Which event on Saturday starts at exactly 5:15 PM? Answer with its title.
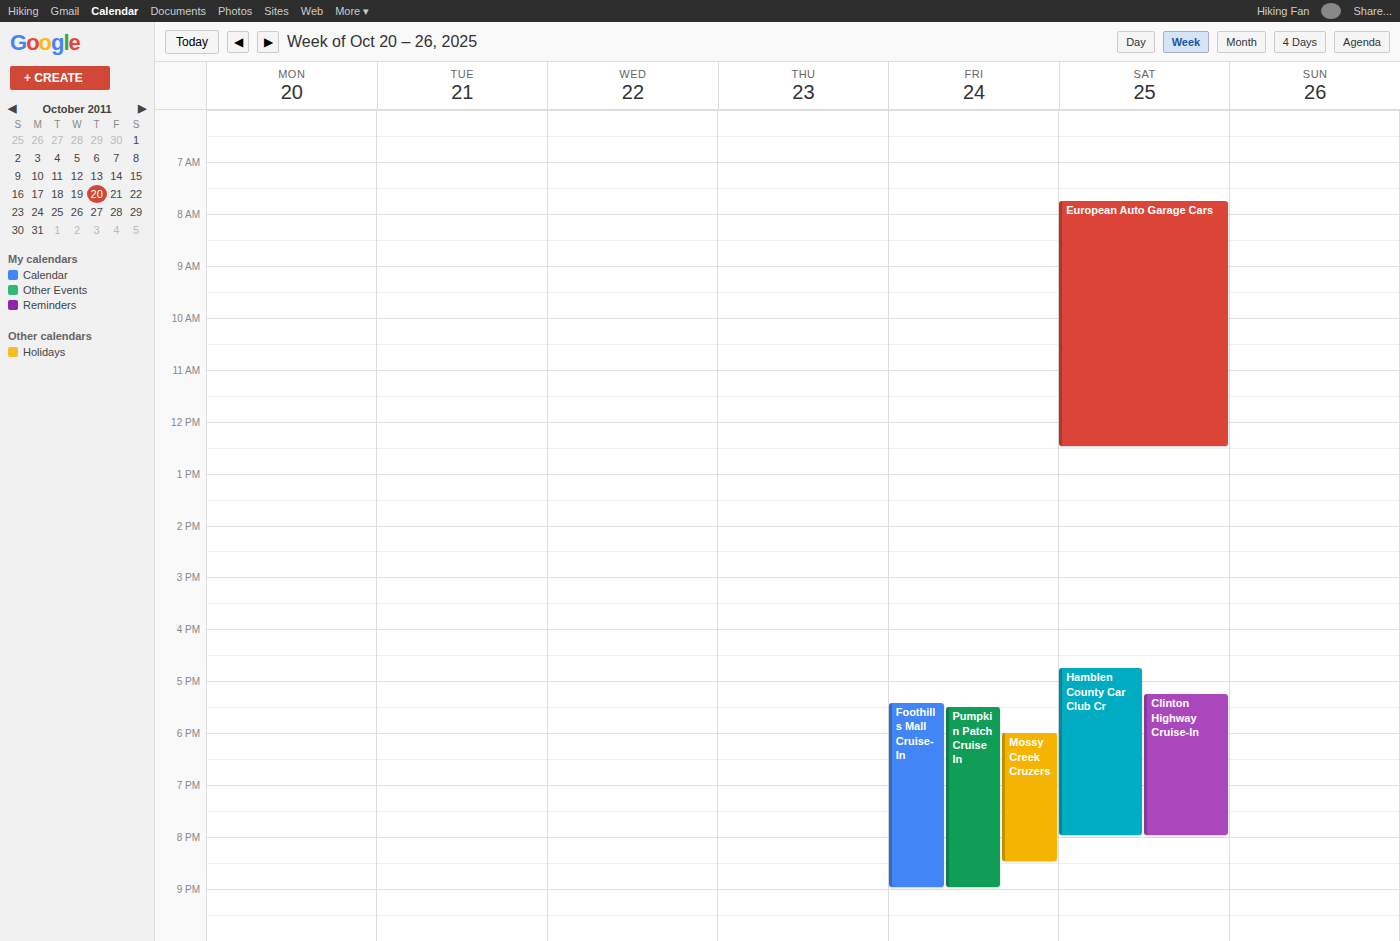
"Clinton Highway Cruise-In"